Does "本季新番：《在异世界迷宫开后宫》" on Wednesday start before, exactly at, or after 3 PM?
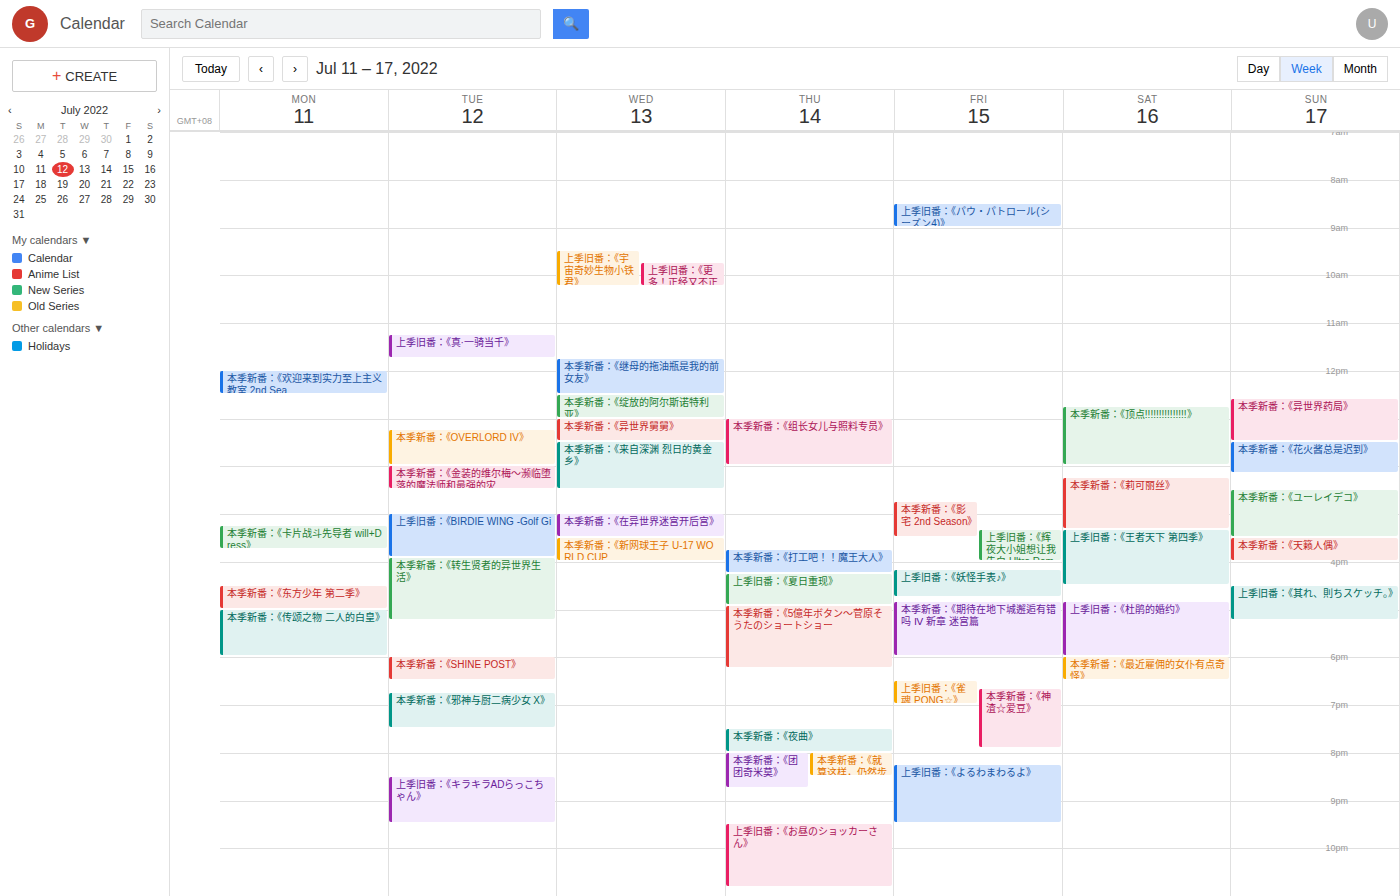
3:00 PM -- exactly at 3 PM, on the 3 PM line.